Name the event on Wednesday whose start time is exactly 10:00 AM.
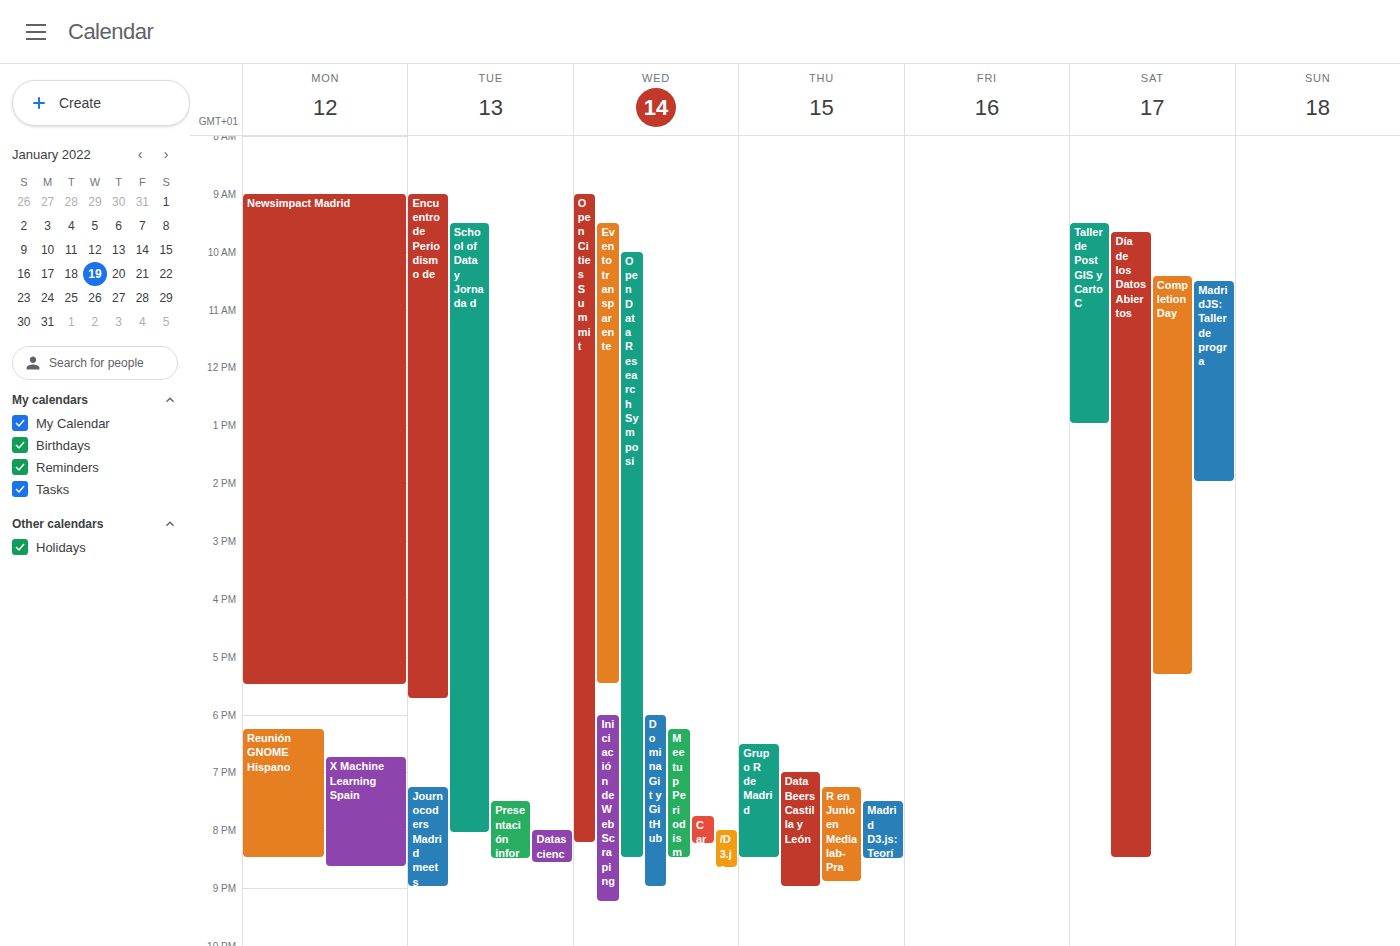
"Open Data Research Symposi"